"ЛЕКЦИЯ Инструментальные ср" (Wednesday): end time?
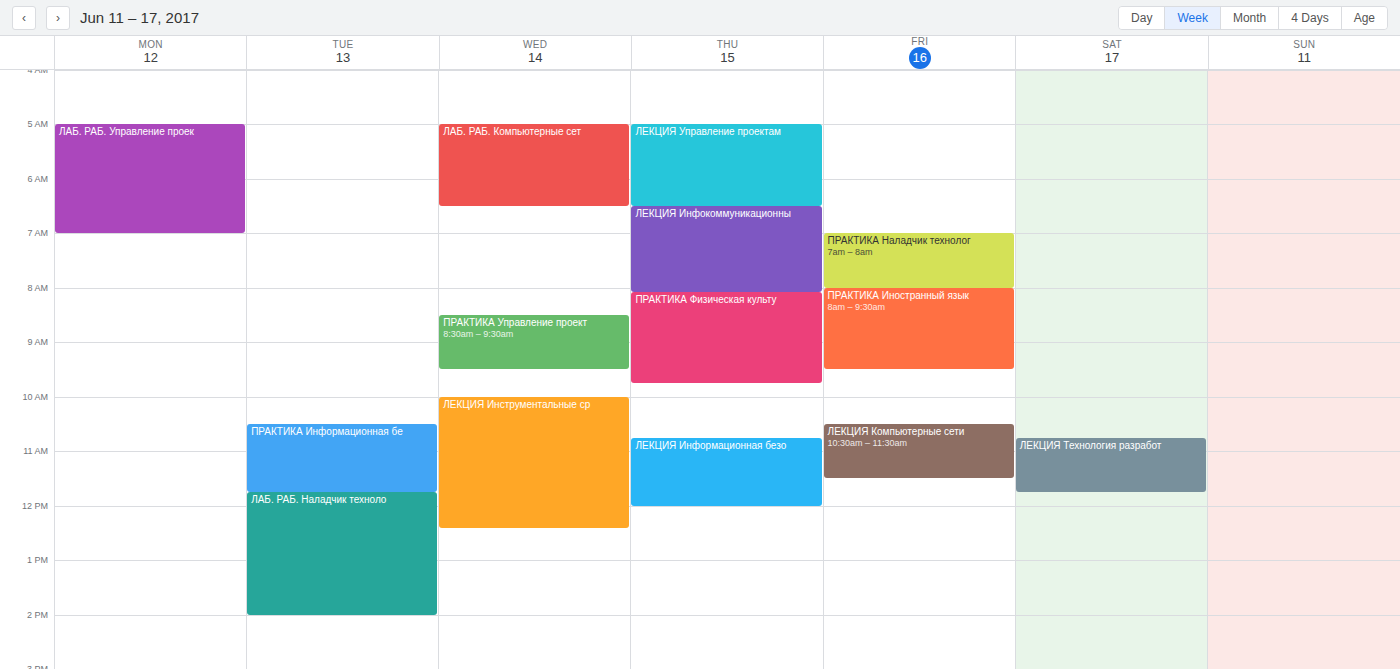
12:25